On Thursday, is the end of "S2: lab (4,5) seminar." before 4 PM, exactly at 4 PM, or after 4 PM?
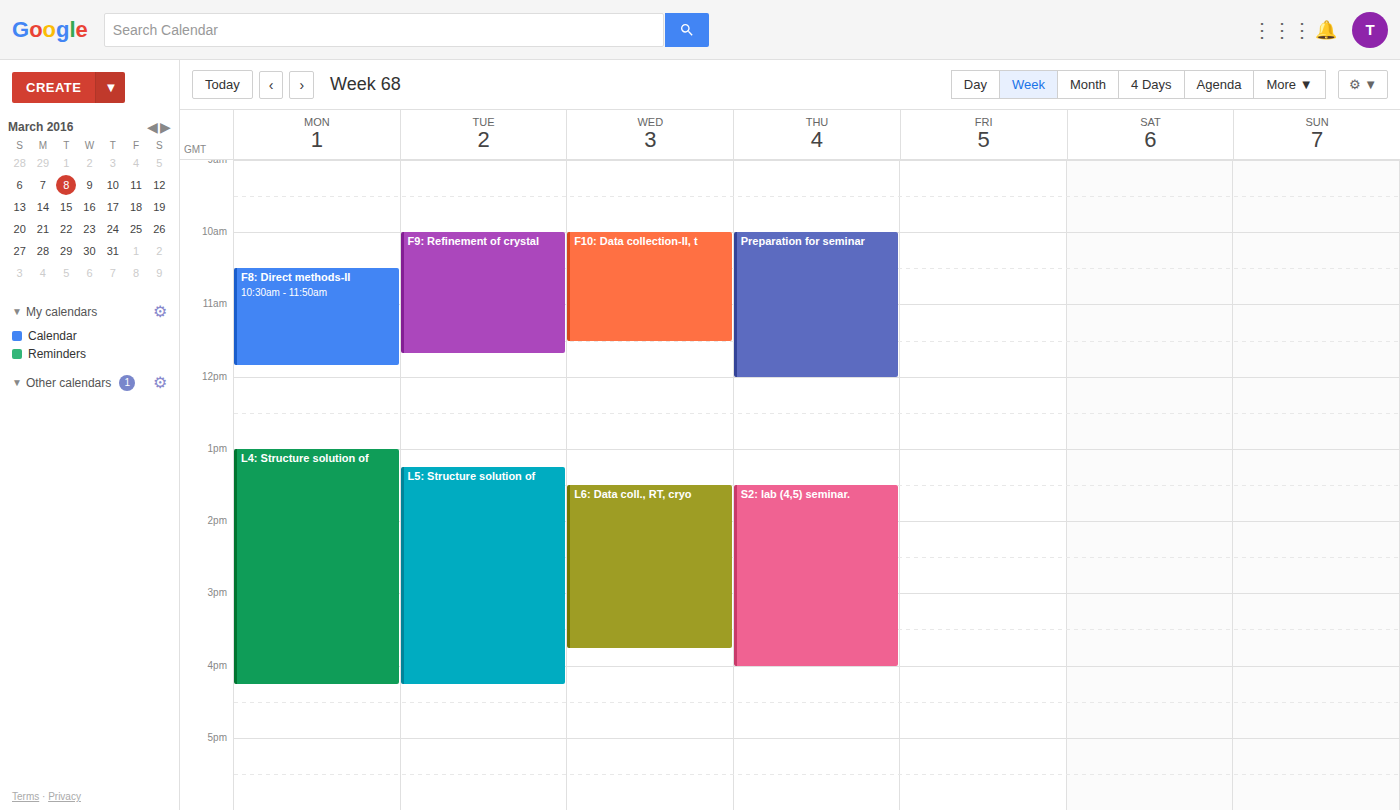
4:00 PM -- exactly at 4 PM, on the 4 PM line.